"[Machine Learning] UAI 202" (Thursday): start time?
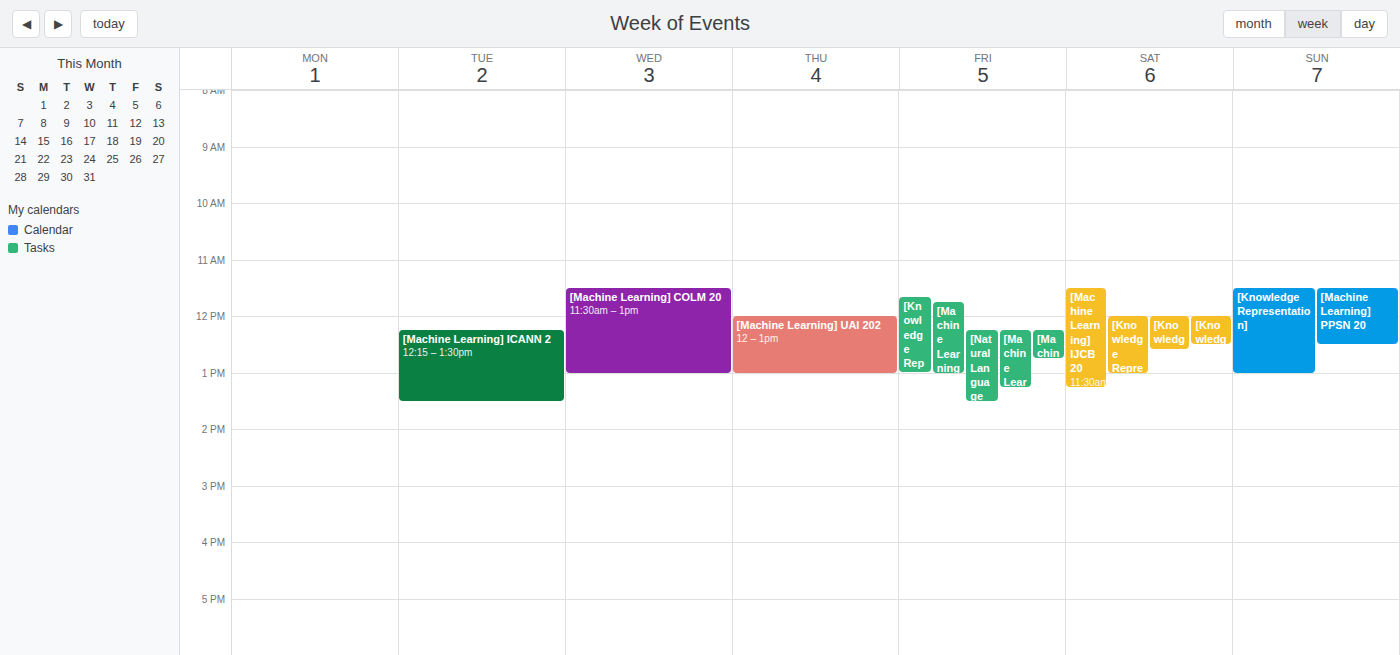
12:00 PM